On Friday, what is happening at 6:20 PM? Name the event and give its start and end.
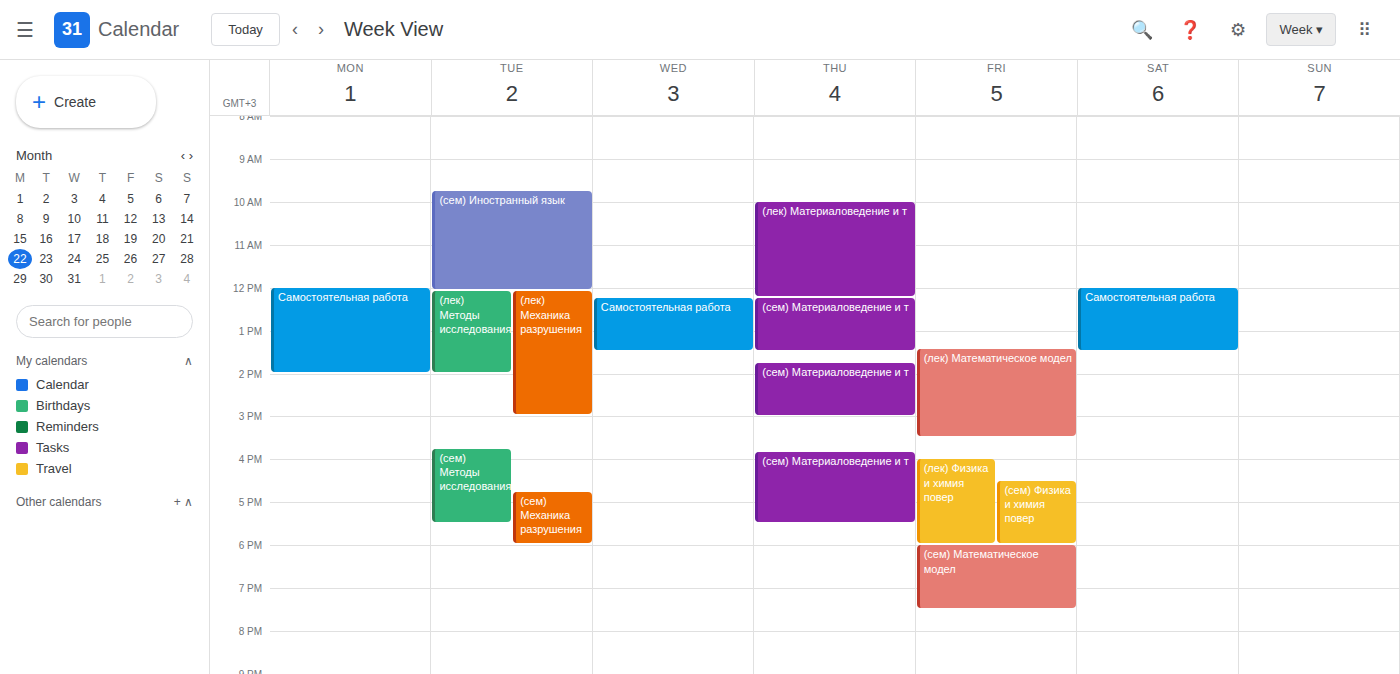
"(сем) Математическое модел", 6:00 PM to 7:30 PM